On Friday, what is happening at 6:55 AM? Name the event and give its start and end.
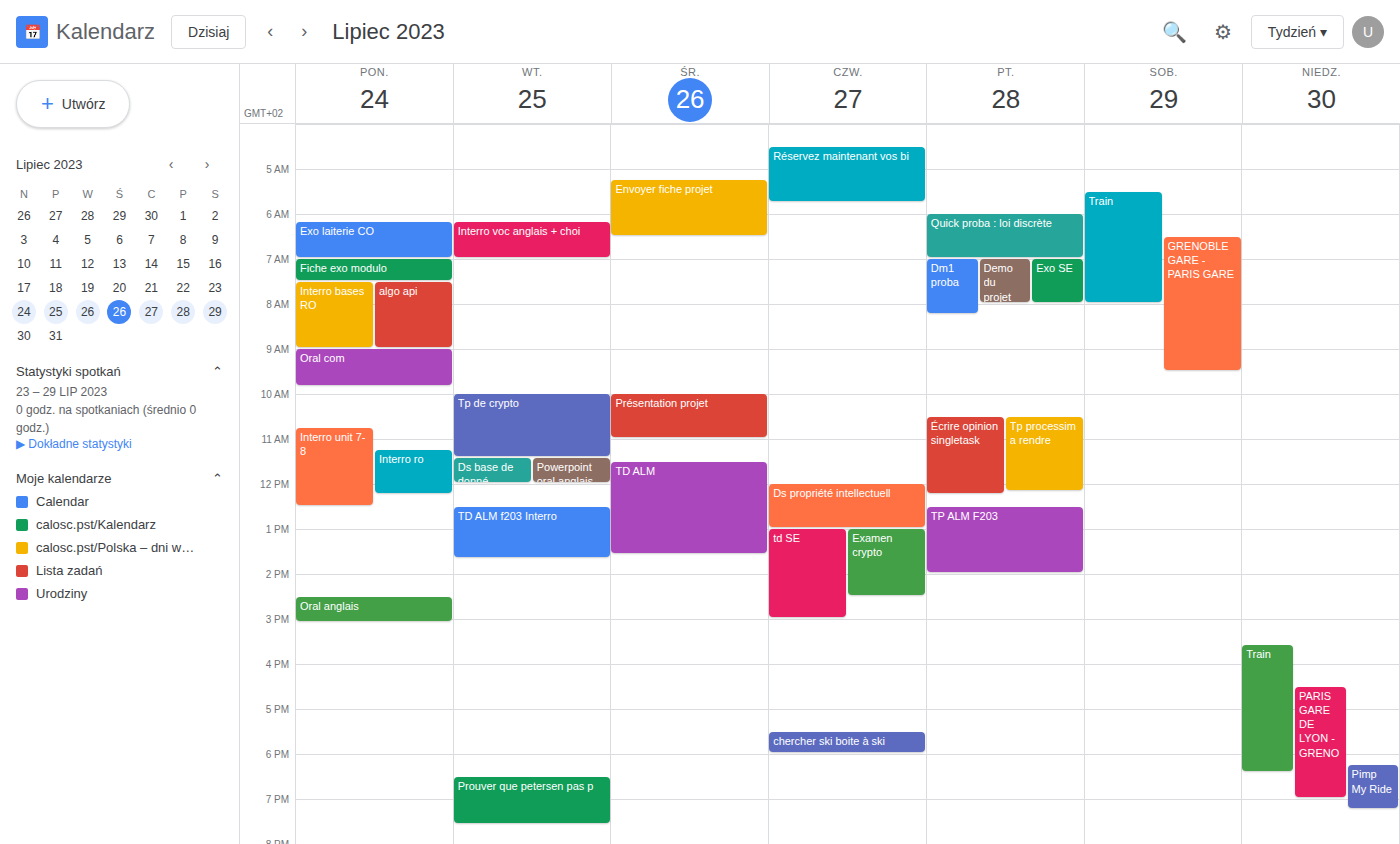
"Quick proba : loi discrète", 6:00 AM to 7:00 AM